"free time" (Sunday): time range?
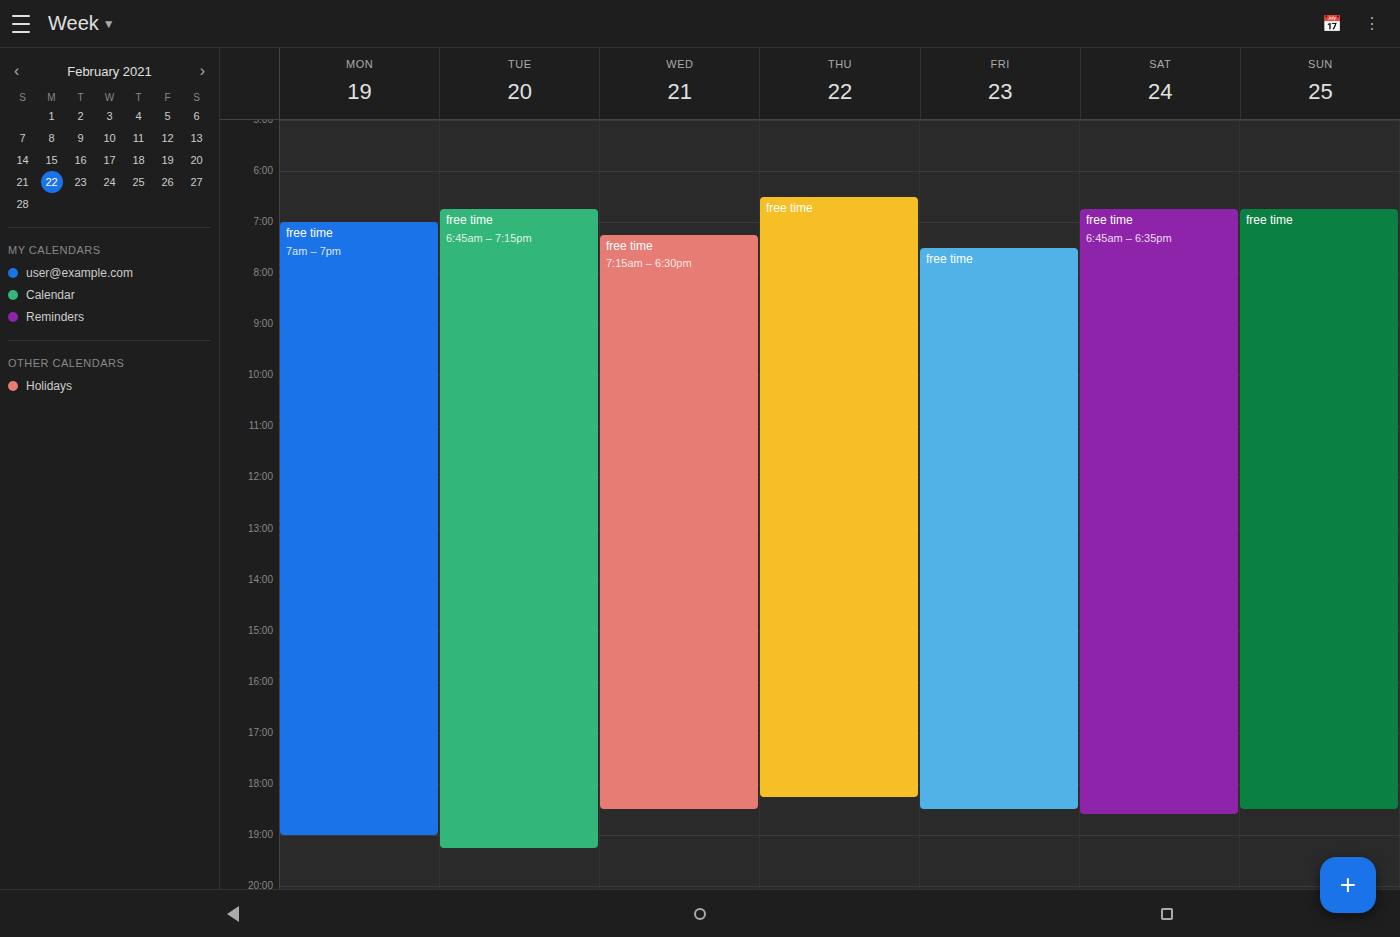
06:45 to 18:30